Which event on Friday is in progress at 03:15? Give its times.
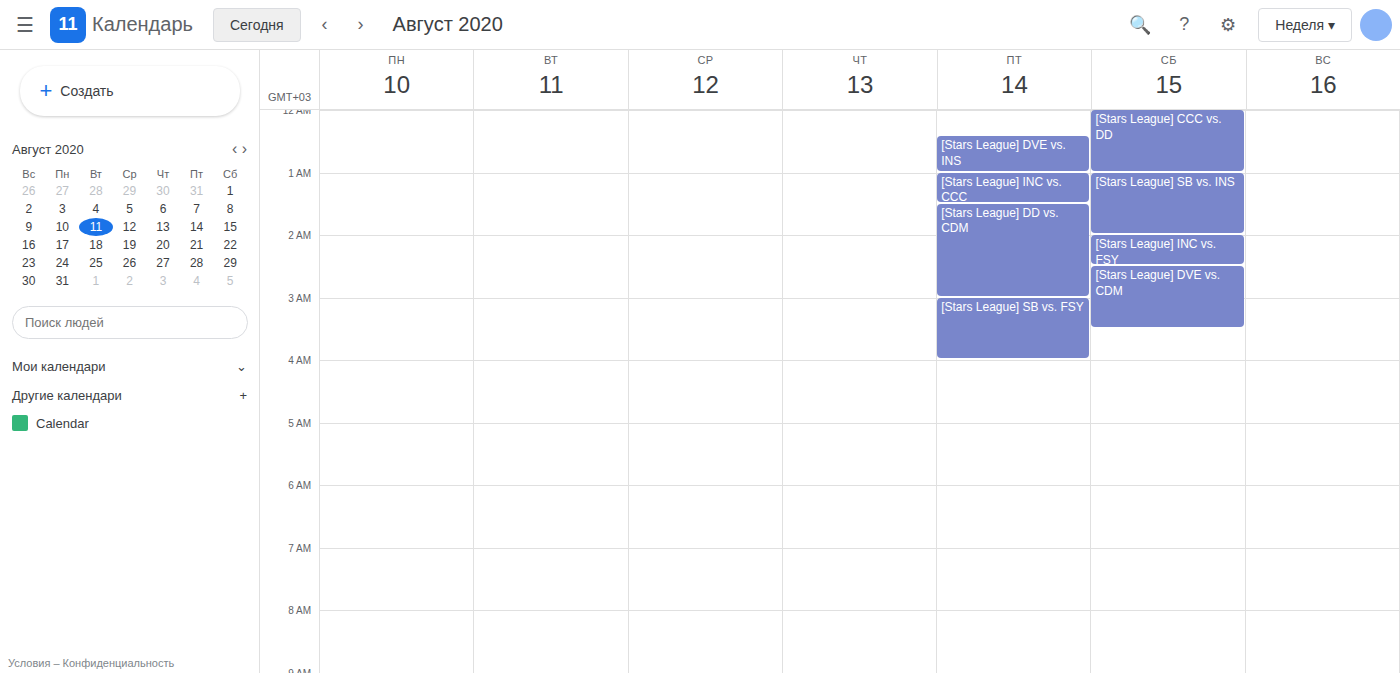
"[Stars League] SB vs. FSY", 03:00 to 04:00